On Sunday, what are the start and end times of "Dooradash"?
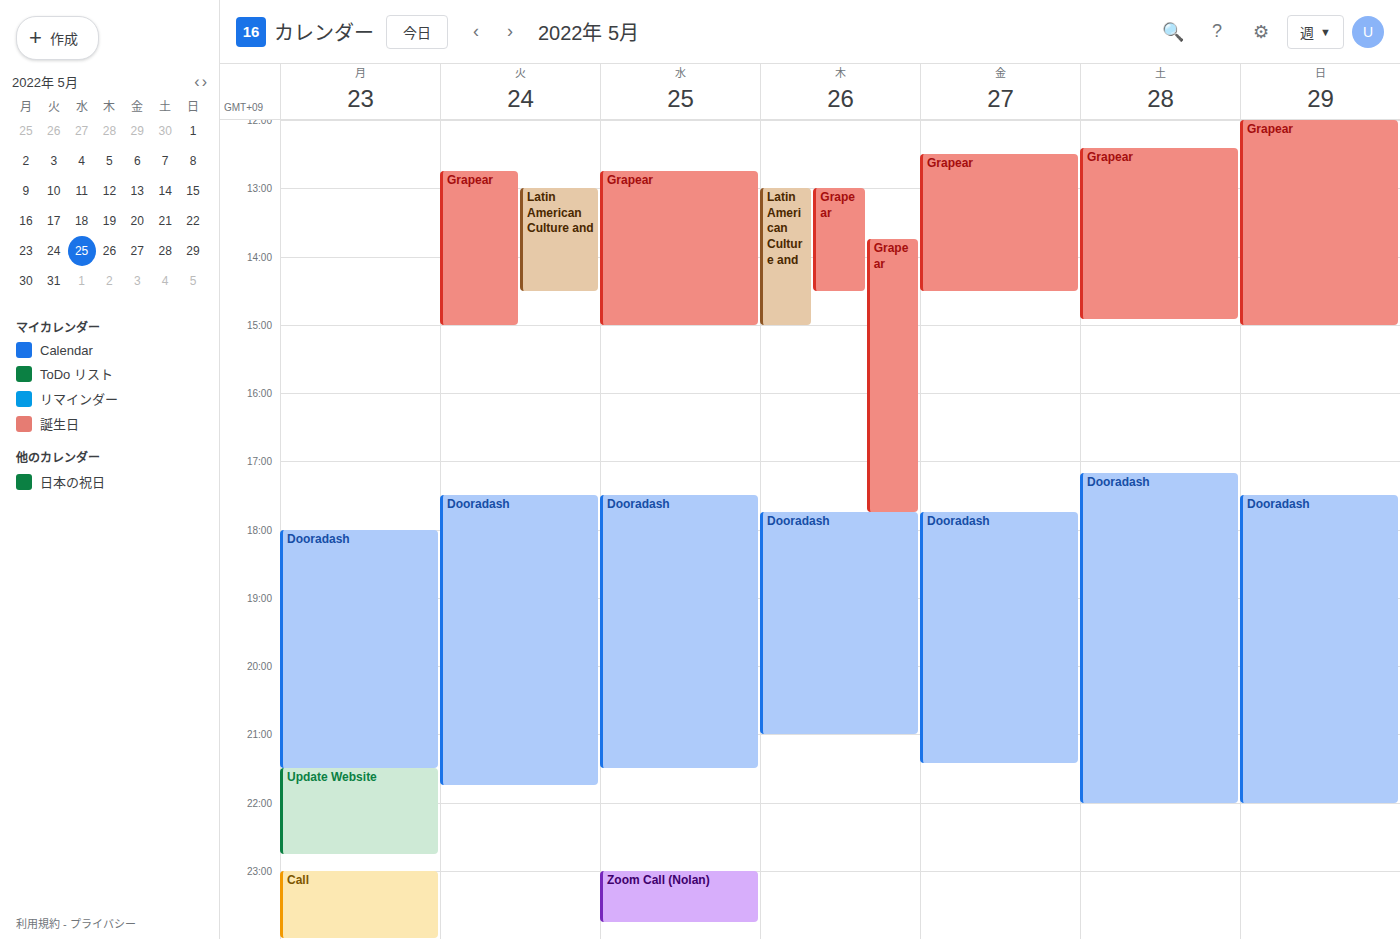
5:30 PM to 10:00 PM